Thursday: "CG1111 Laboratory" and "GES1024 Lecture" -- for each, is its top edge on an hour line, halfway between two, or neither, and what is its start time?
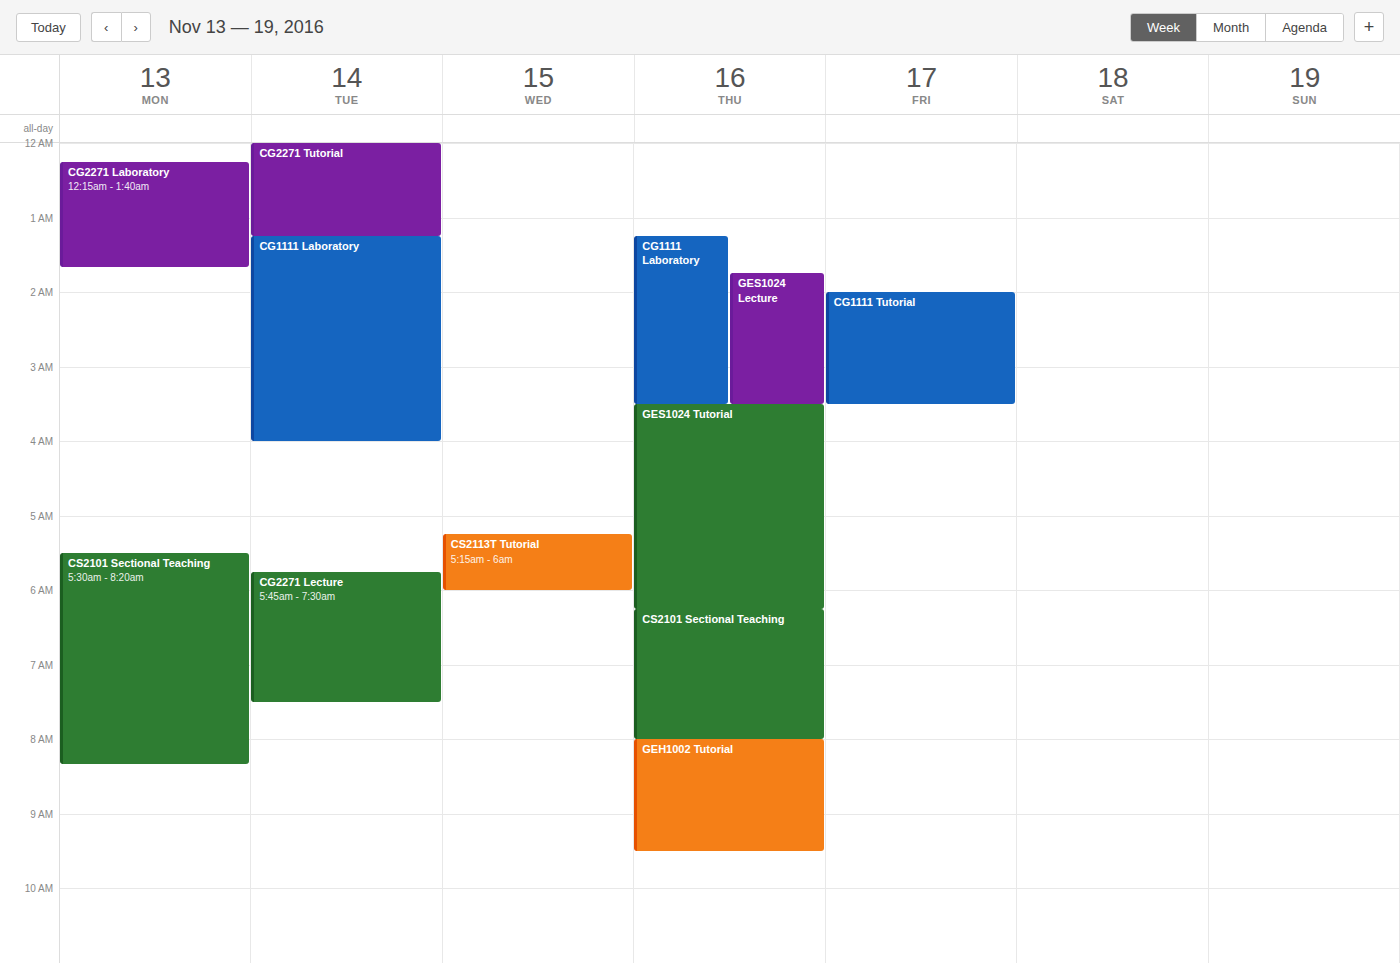
"CG1111 Laboratory": 1:15 AM, neither: a quarter of the way from the 1 AM line to the 2 AM line. "GES1024 Lecture": 1:45 AM, neither: three quarters of the way from the 1 AM line to the 2 AM line.